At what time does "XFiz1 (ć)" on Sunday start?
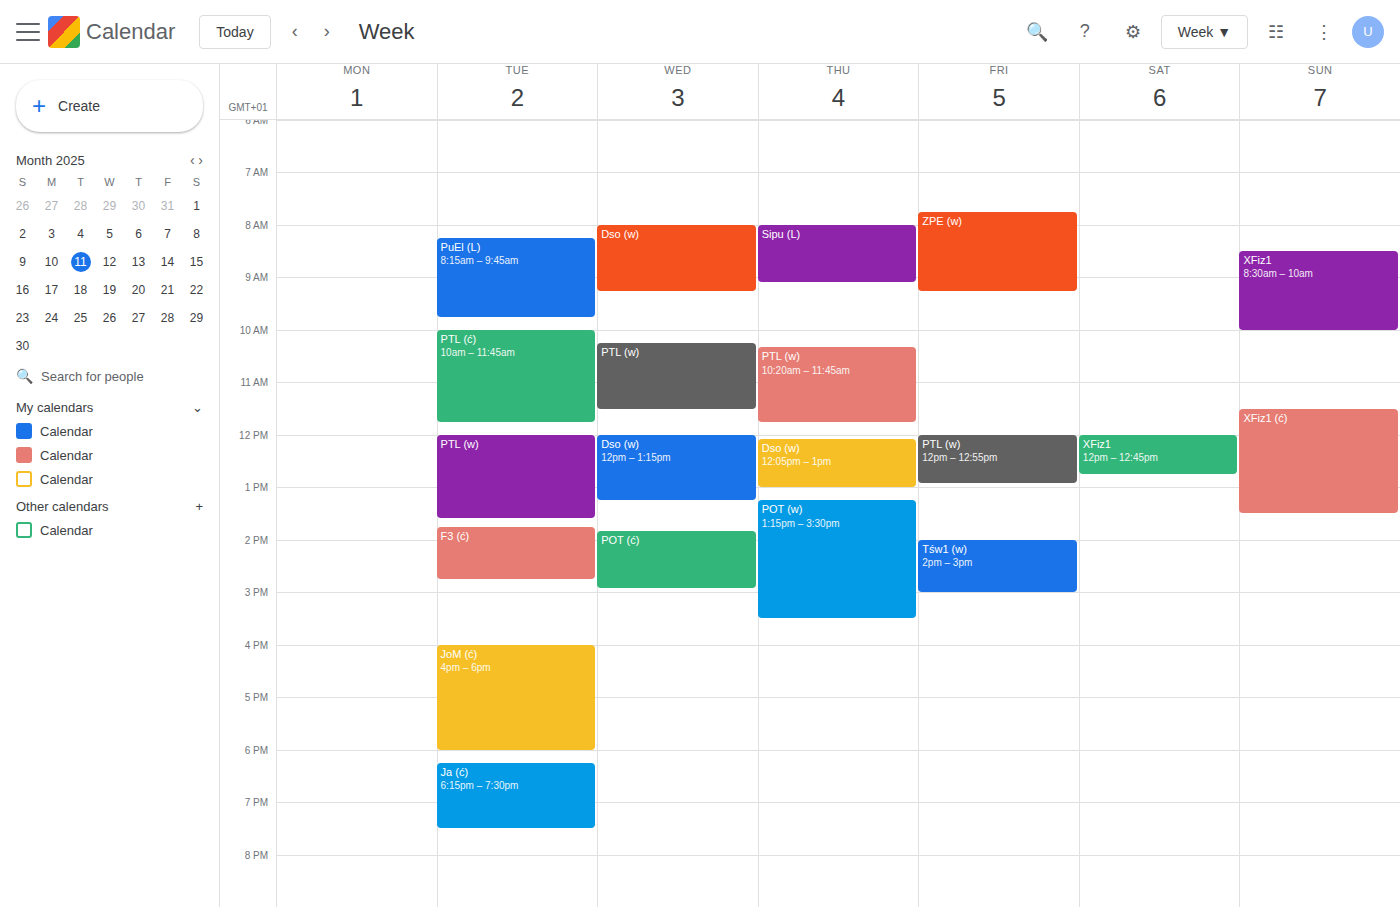
11:30 AM